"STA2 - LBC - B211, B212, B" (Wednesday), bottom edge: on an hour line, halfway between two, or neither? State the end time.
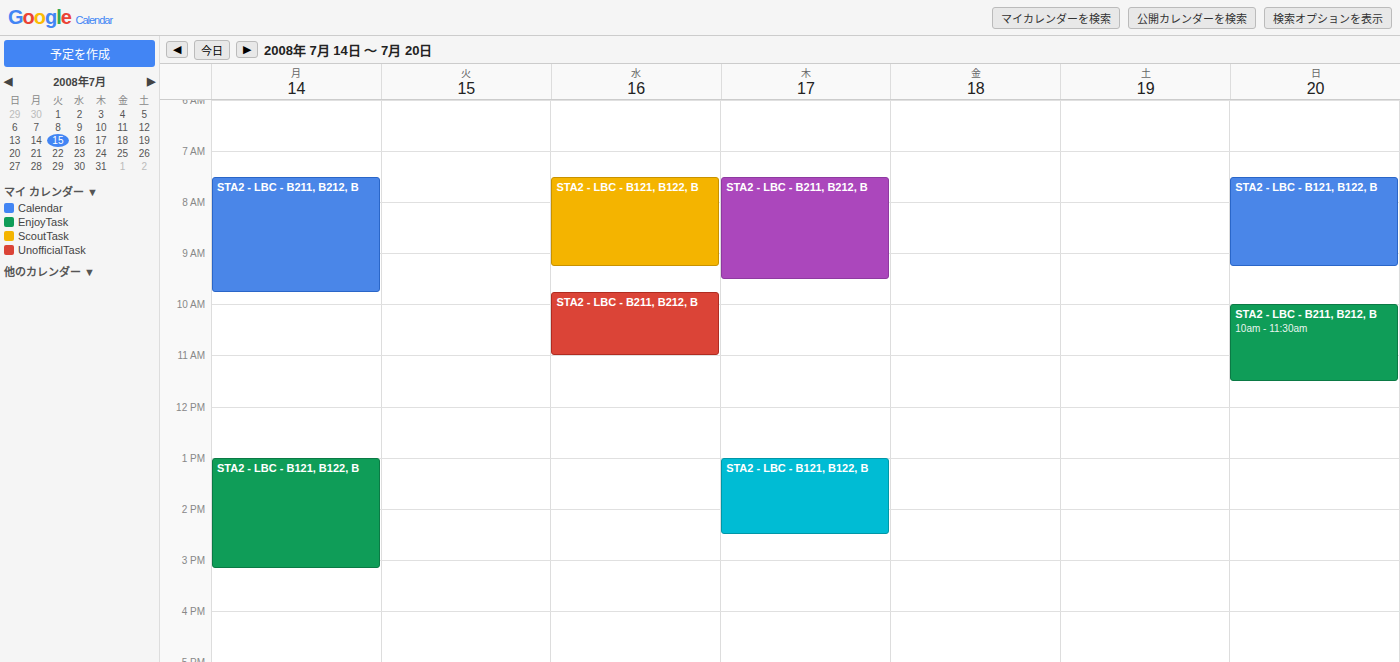
11:00 AM -- exactly on the 11 AM line.